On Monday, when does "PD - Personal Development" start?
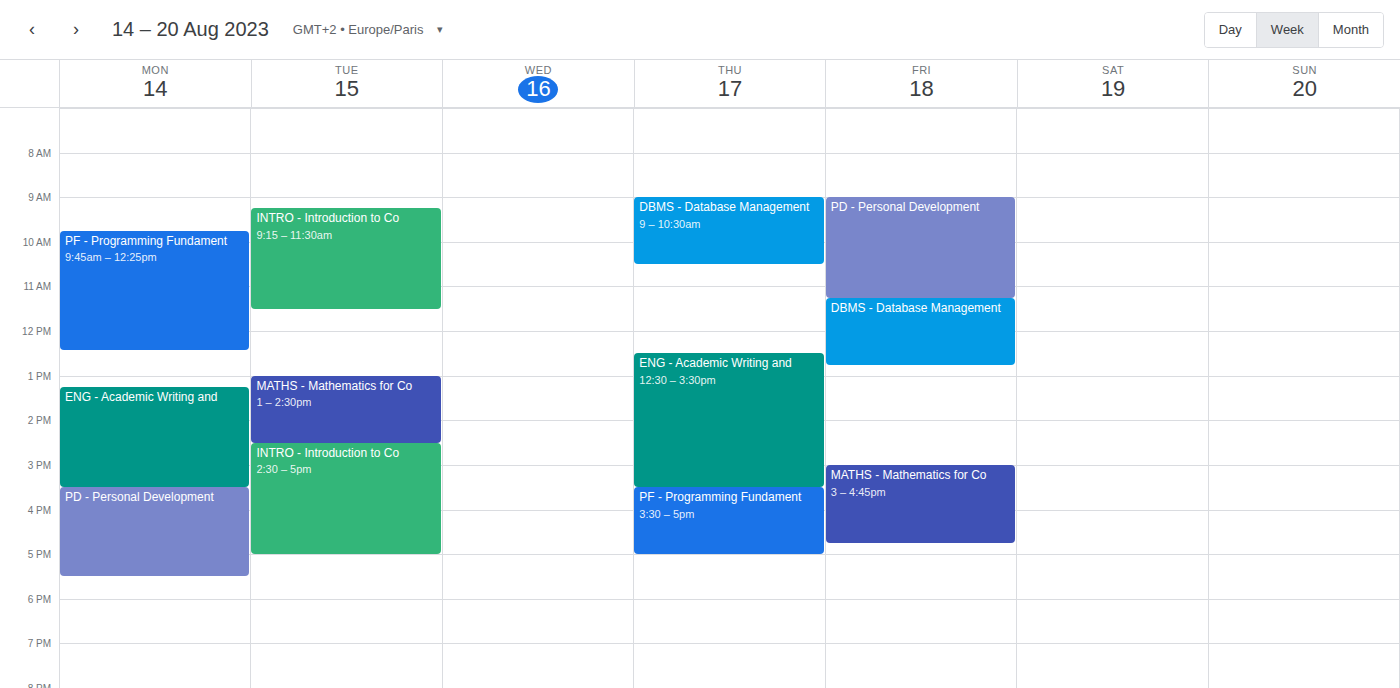
3:30 PM